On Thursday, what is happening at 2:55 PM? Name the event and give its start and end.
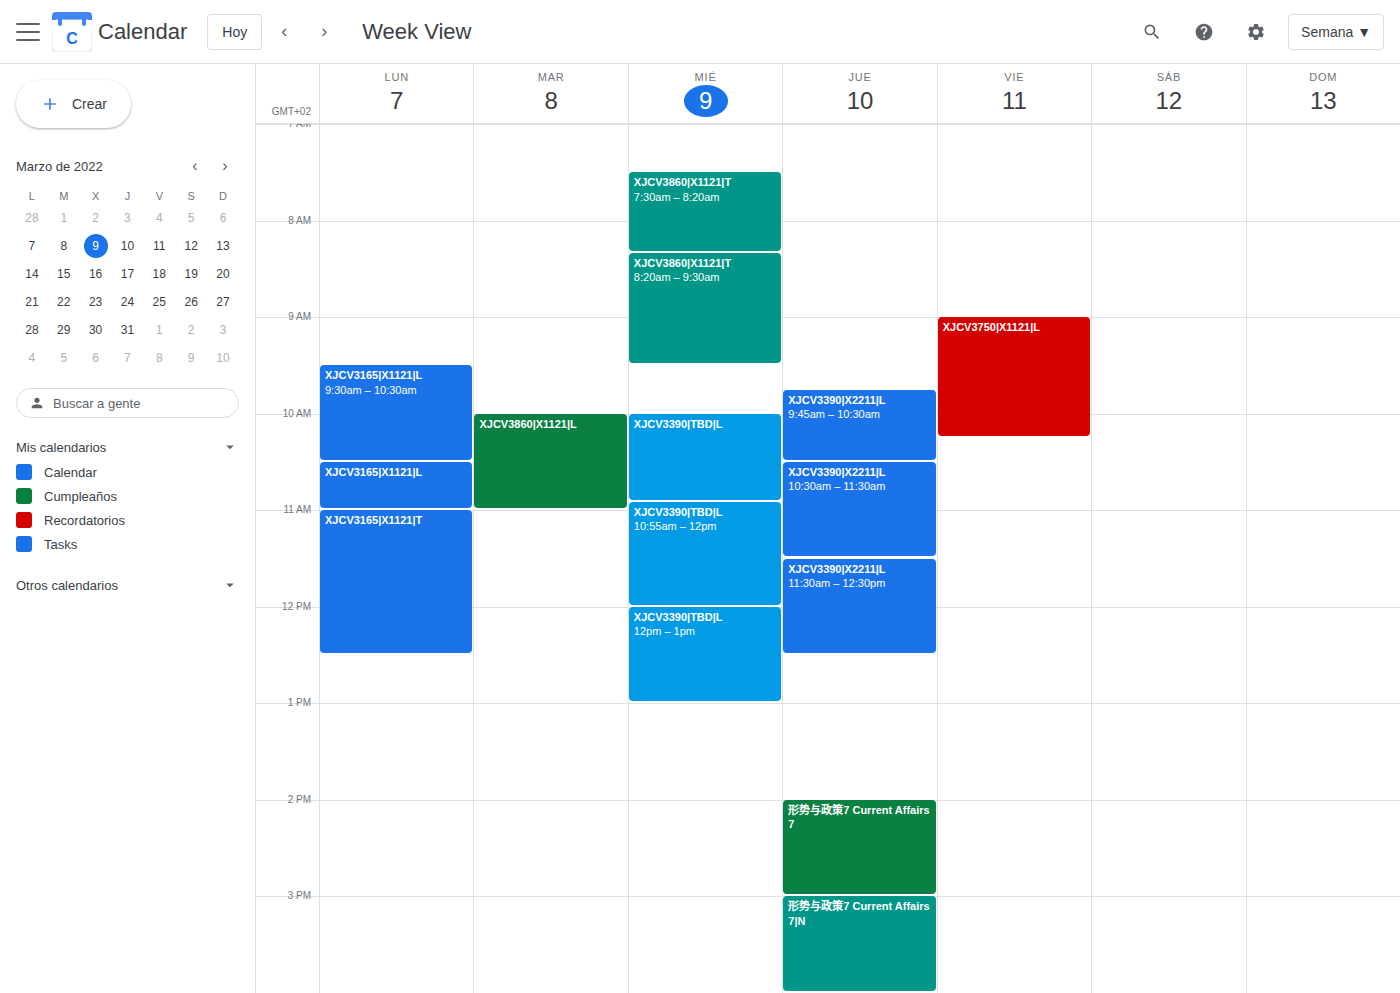
"形势与政策7 Current Affairs 7", 2:00 PM to 3:00 PM